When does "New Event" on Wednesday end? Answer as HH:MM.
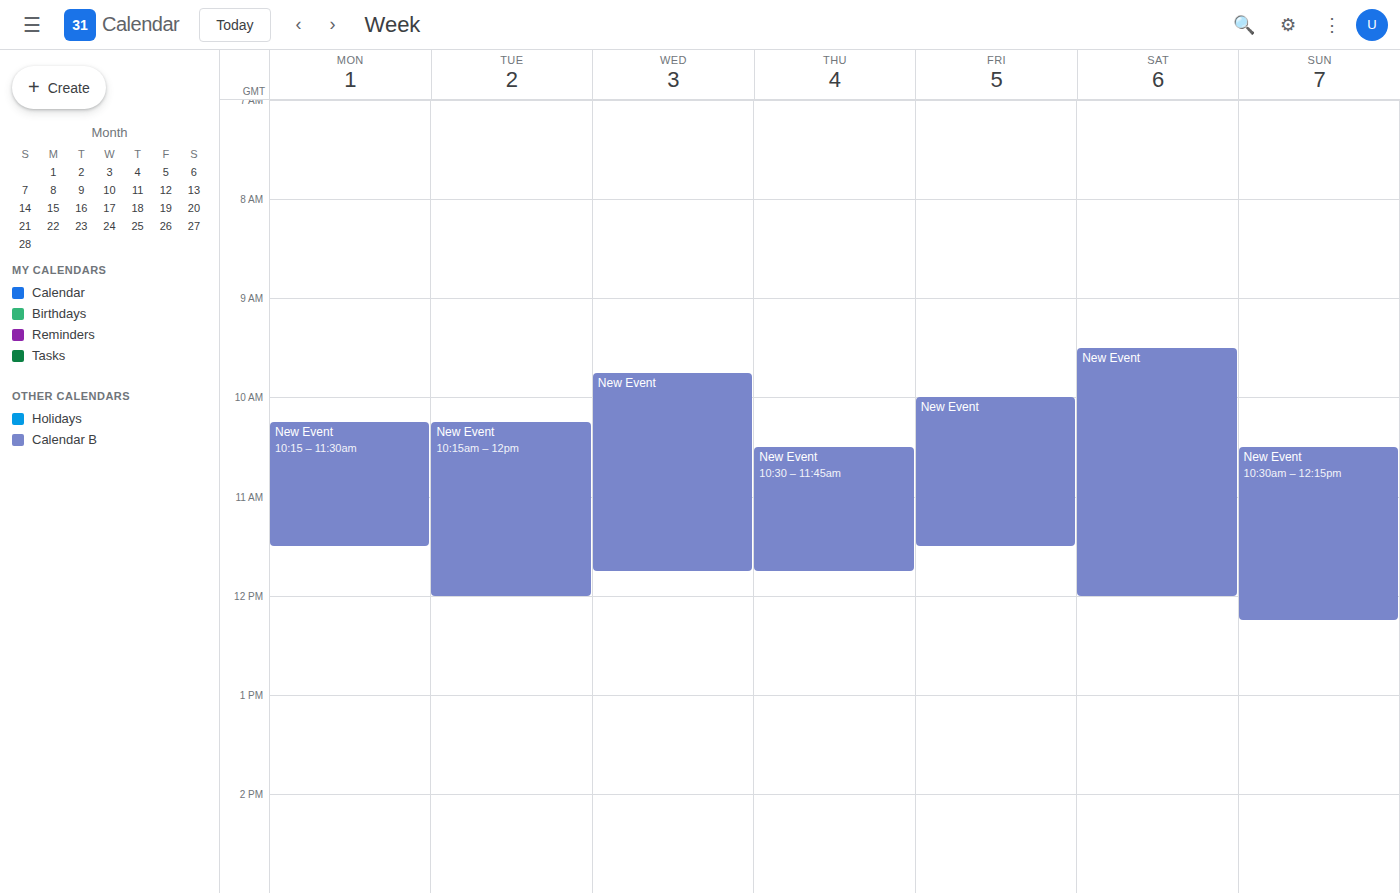
11:45